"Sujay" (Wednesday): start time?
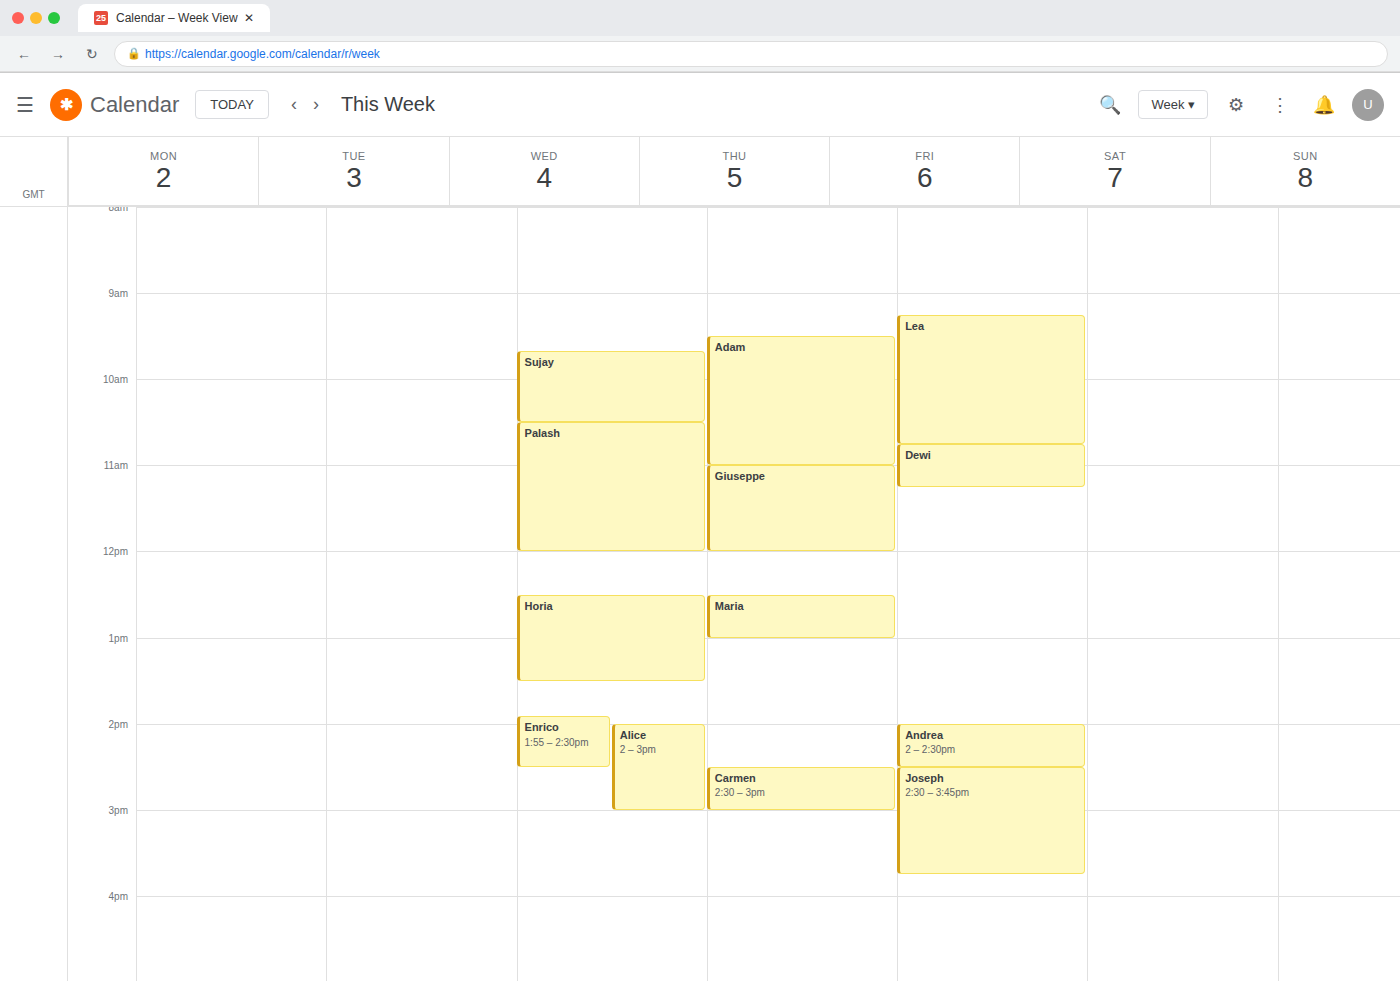
9:40 AM